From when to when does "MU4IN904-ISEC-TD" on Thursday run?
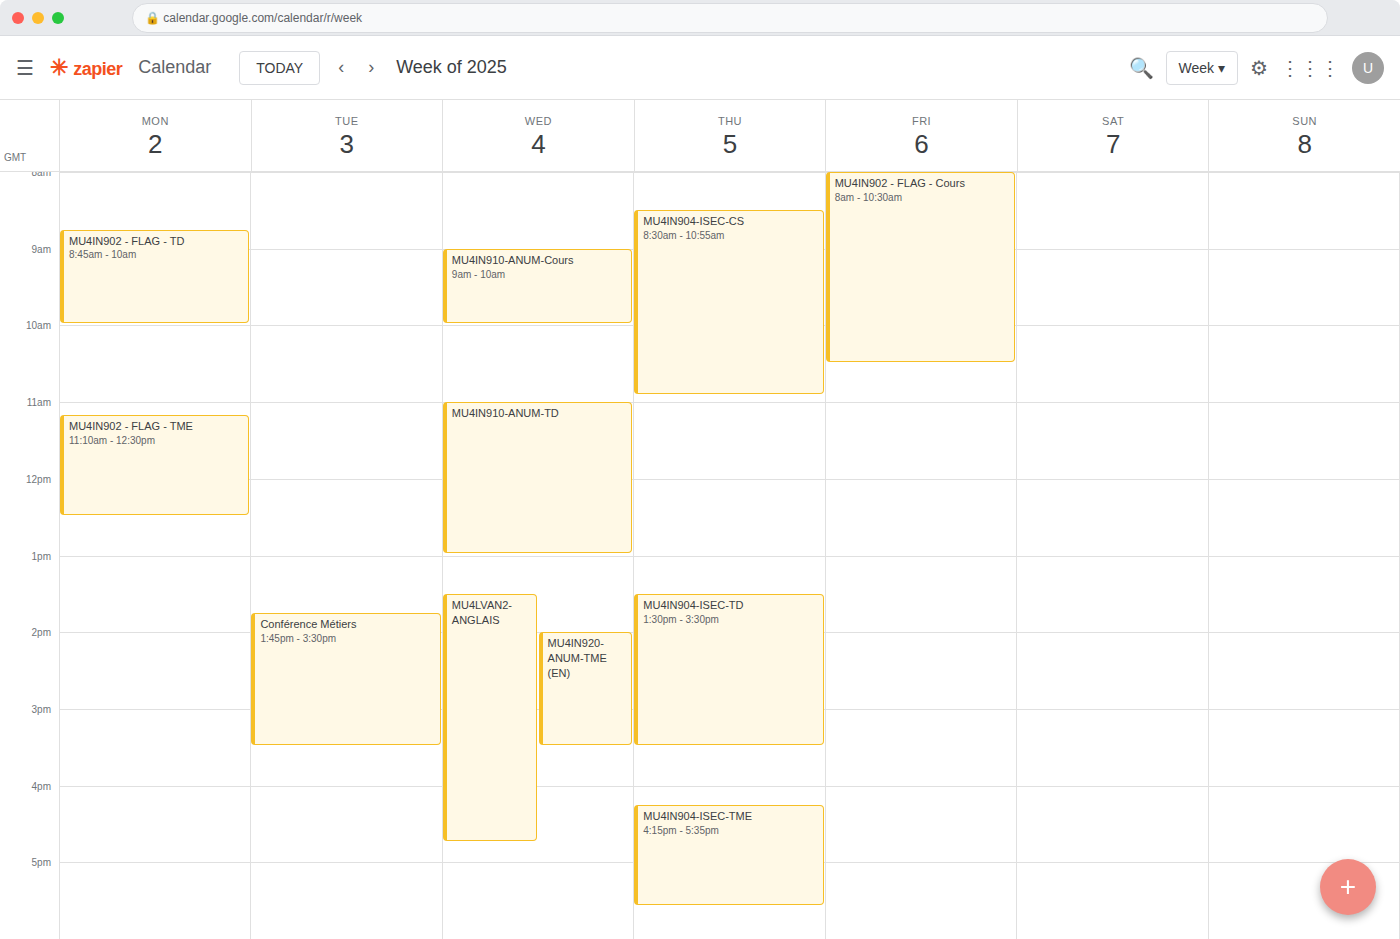
1:30 PM to 3:30 PM